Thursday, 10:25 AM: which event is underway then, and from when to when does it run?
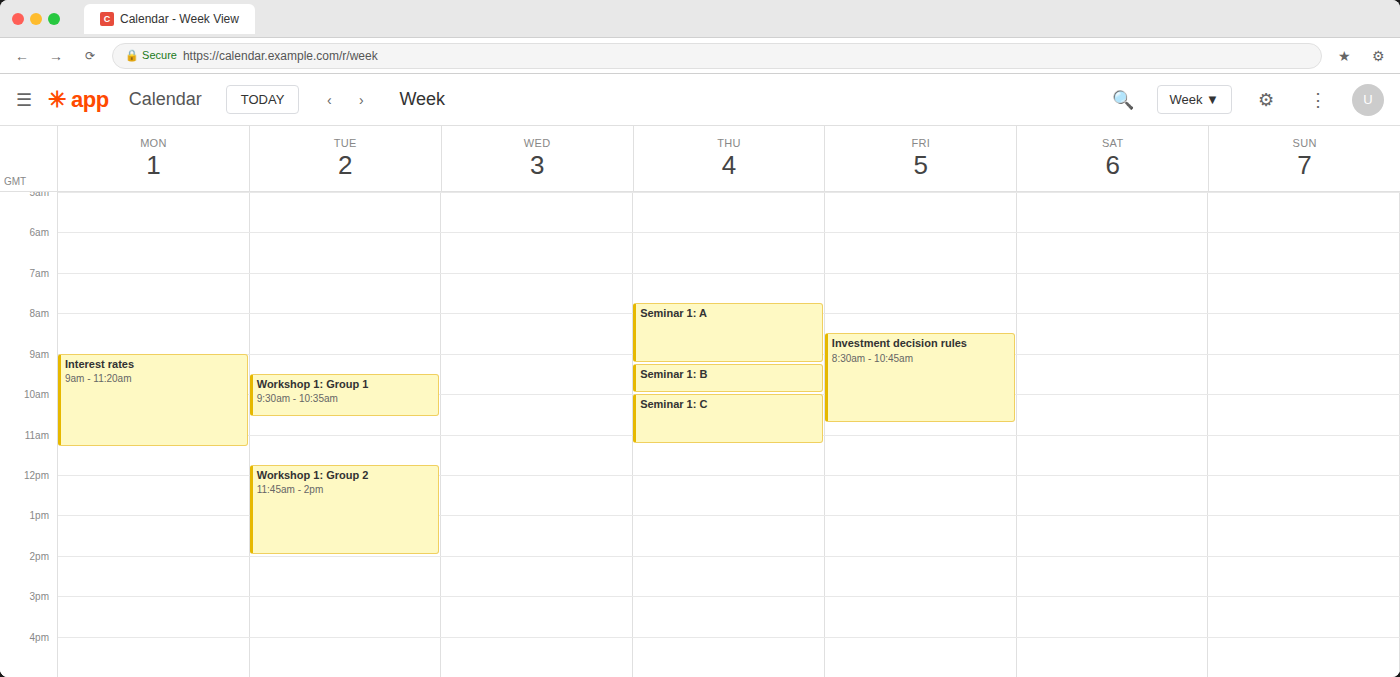
"Seminar 1: C", 10:00 AM to 11:15 AM